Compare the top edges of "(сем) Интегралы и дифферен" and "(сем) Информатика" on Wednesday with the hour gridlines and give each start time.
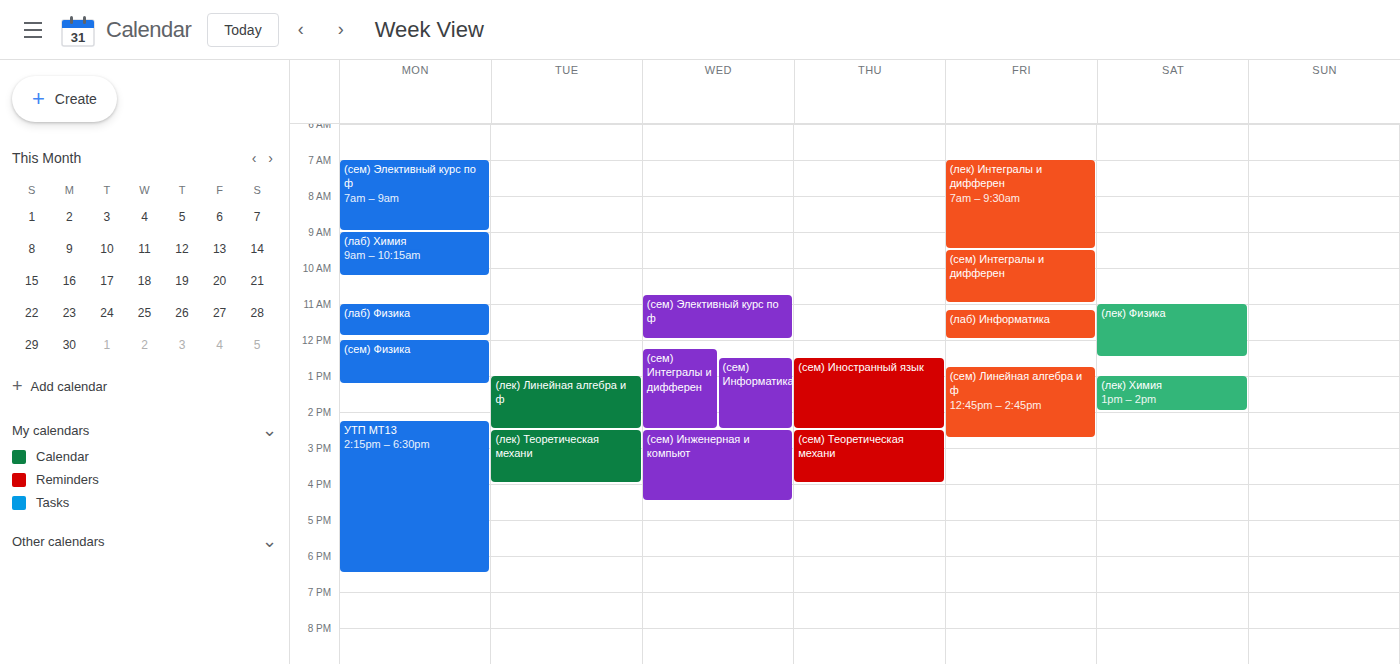
"(сем) Интегралы и дифферен": 12:15 PM, neither: a quarter of the way from the 12 PM line to the 1 PM line. "(сем) Информатика": 12:30 PM, halfway between the 12 PM and 1 PM lines.